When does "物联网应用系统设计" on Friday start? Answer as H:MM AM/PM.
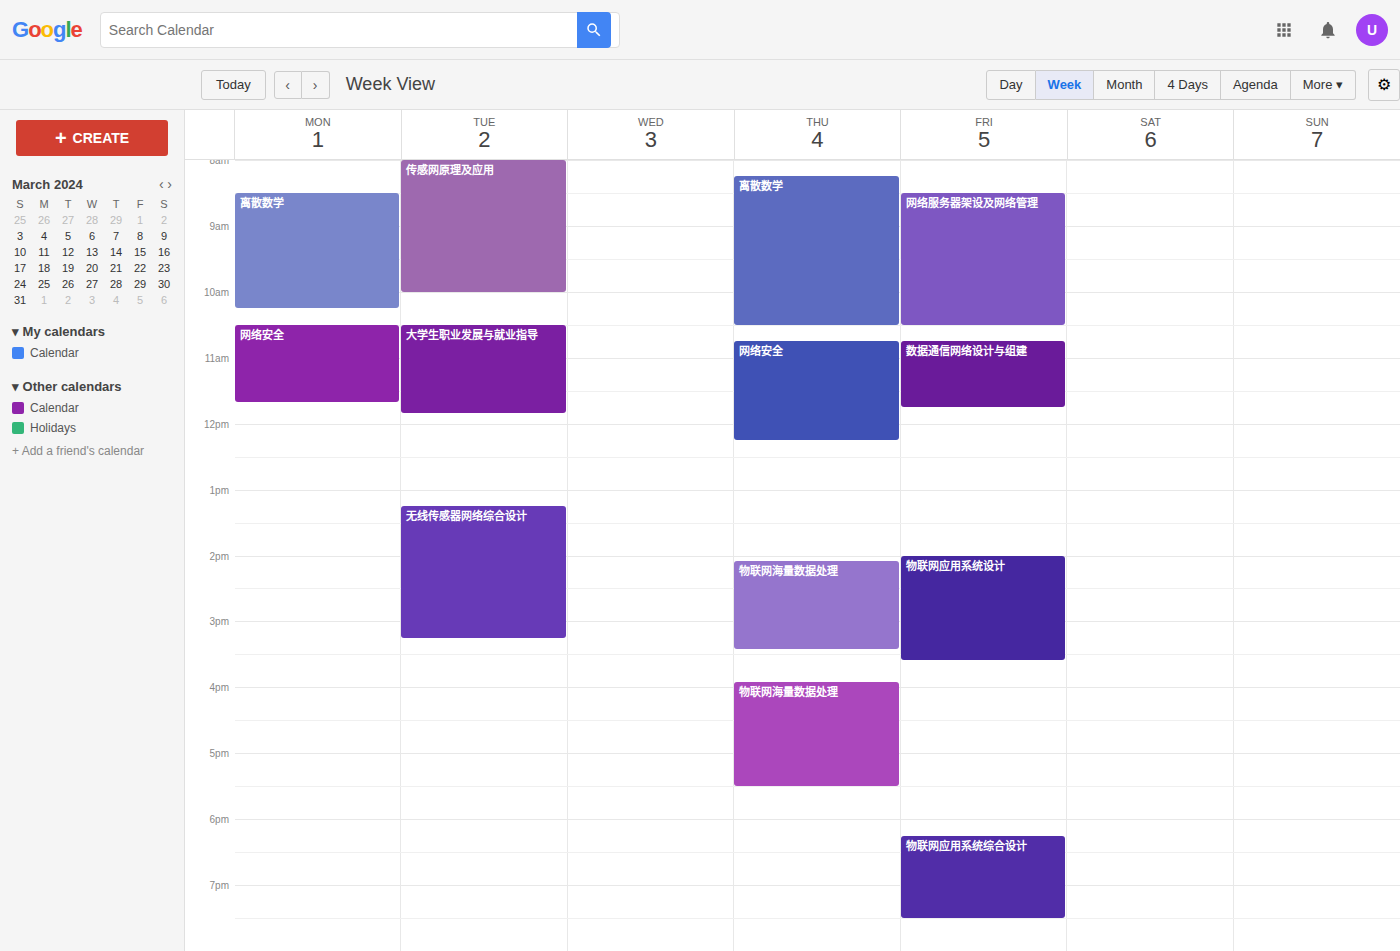
2:00 PM